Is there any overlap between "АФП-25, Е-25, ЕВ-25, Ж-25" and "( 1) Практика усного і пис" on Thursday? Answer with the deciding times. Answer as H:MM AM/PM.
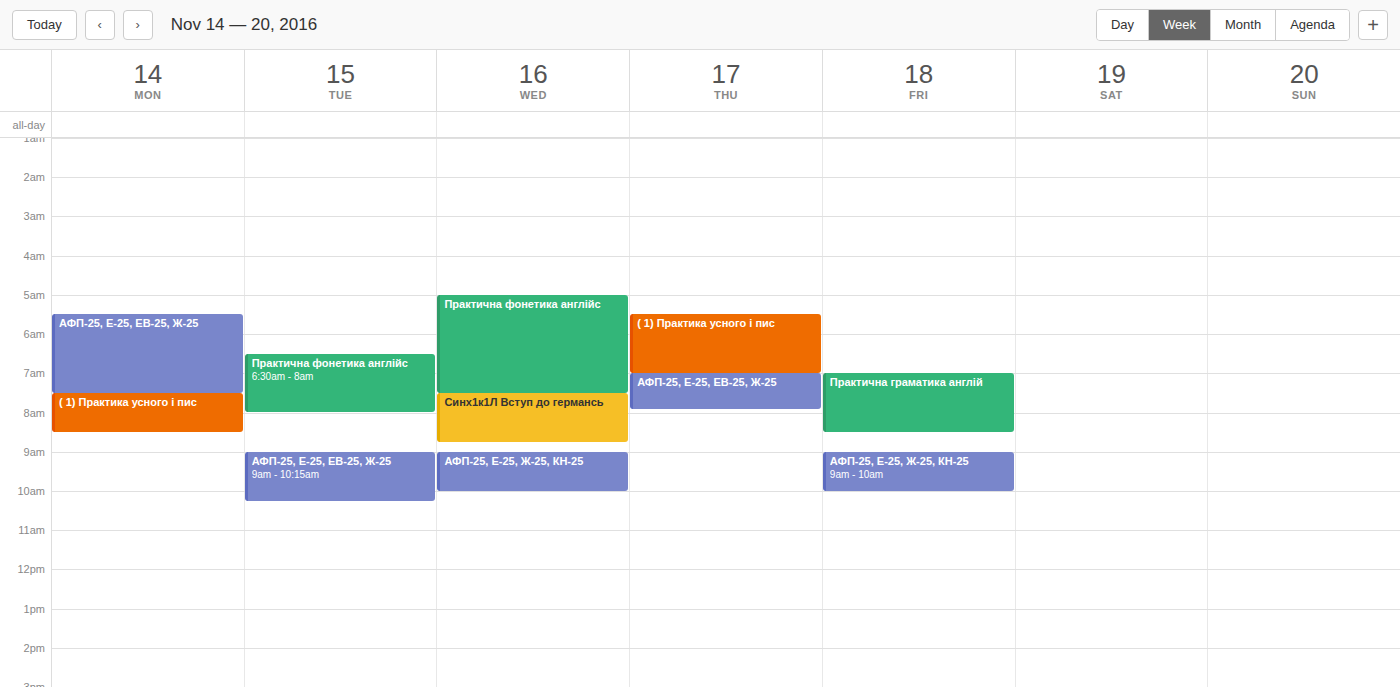
"( 1) Практика усного і пис" ends at 7:00 AM, exactly when "АФП-25, Е-25, ЕВ-25, Ж-25" starts -- they touch but do not overlap.